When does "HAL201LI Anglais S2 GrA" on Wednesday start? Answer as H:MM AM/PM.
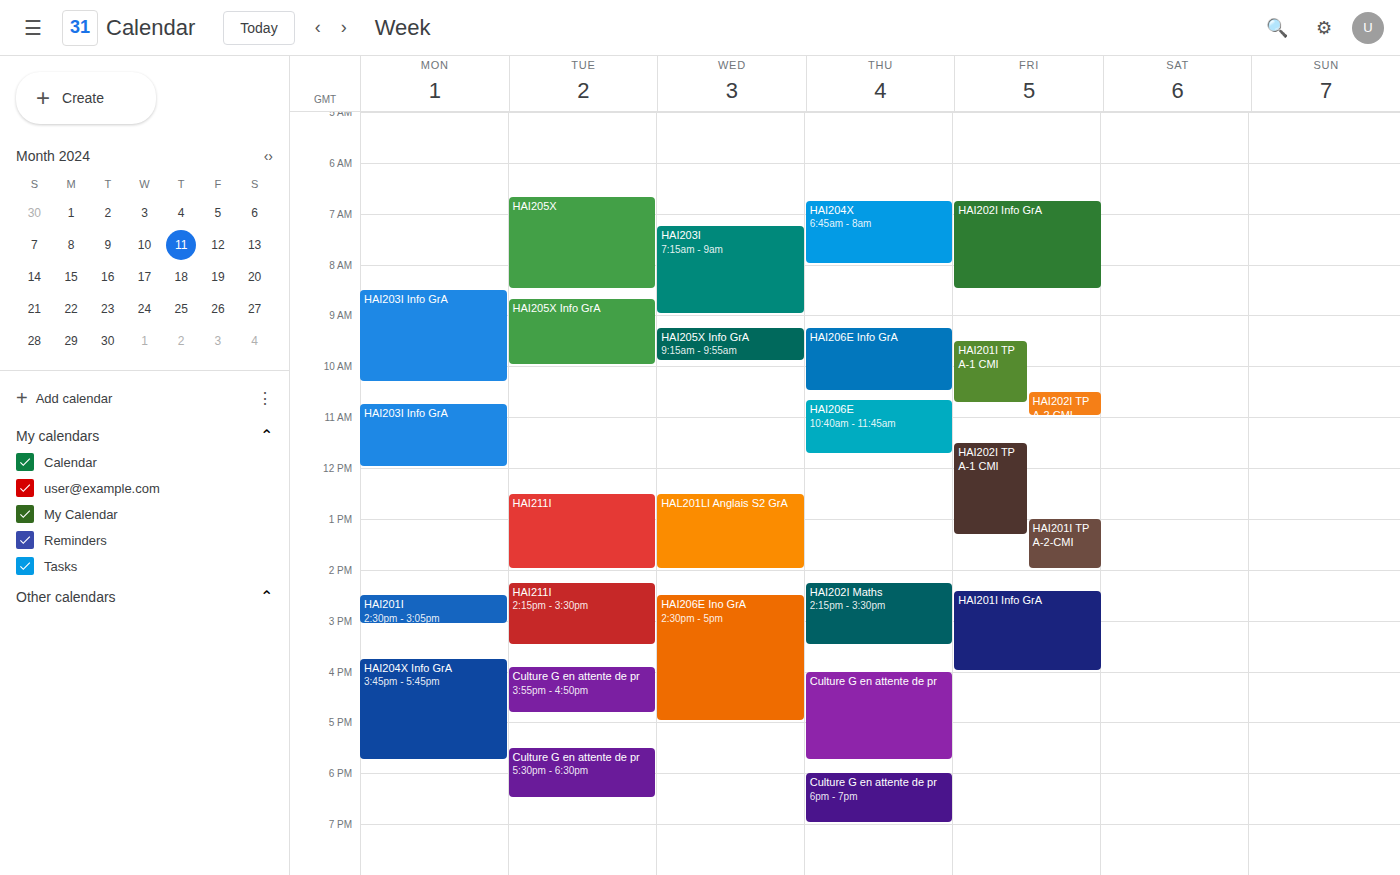
12:30 PM